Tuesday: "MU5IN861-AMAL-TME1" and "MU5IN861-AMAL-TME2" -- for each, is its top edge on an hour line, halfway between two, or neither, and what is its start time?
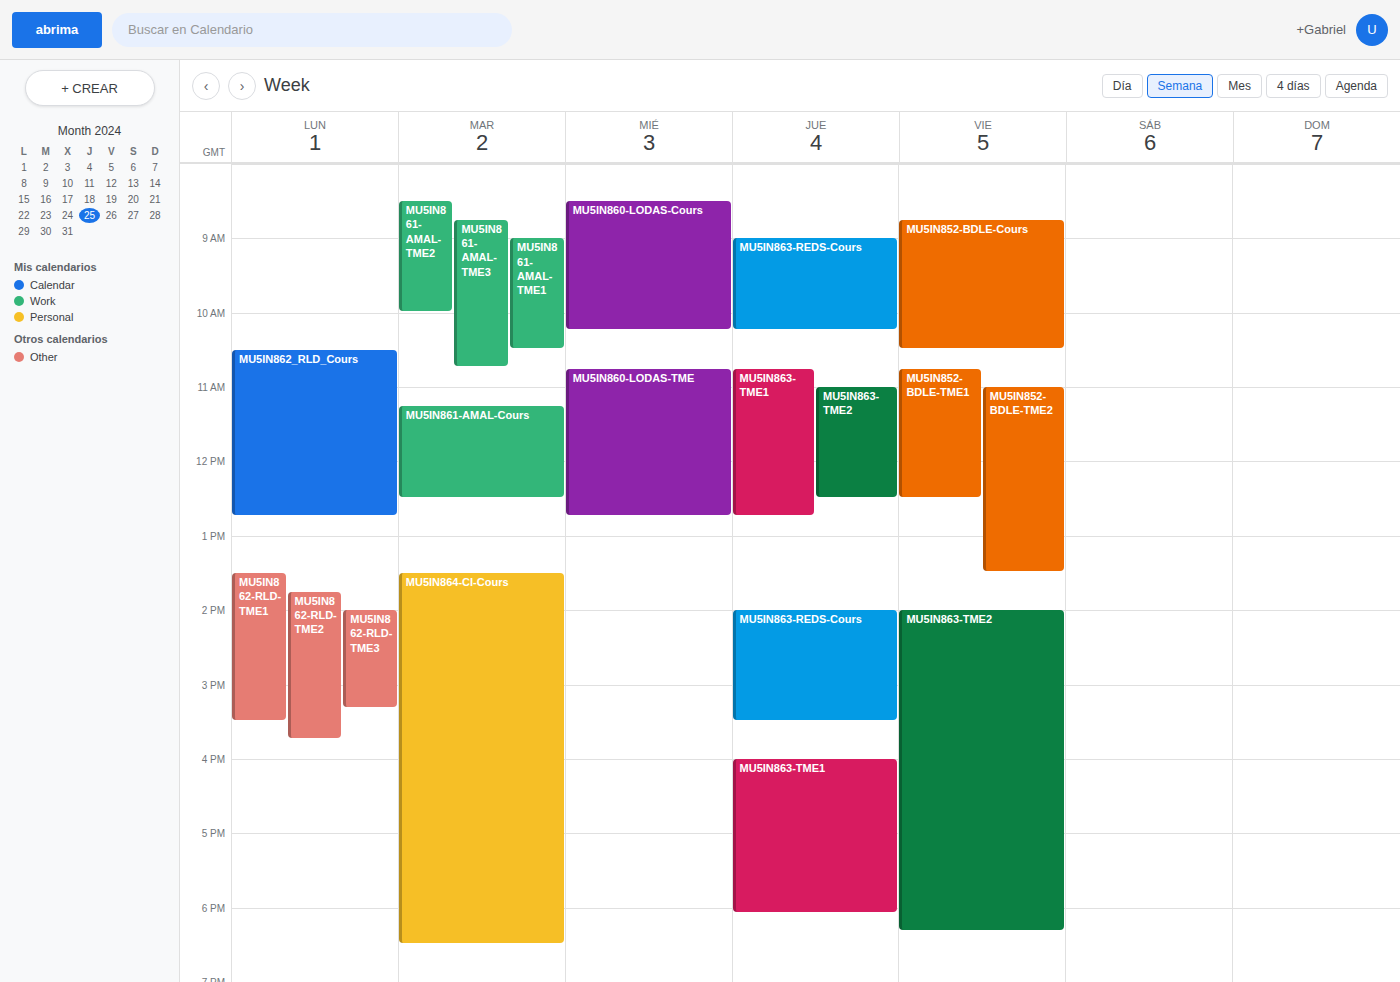
"MU5IN861-AMAL-TME1": 9:00 AM, exactly on the 9 AM line. "MU5IN861-AMAL-TME2": 8:30 AM, halfway between the 8 AM and 9 AM lines.